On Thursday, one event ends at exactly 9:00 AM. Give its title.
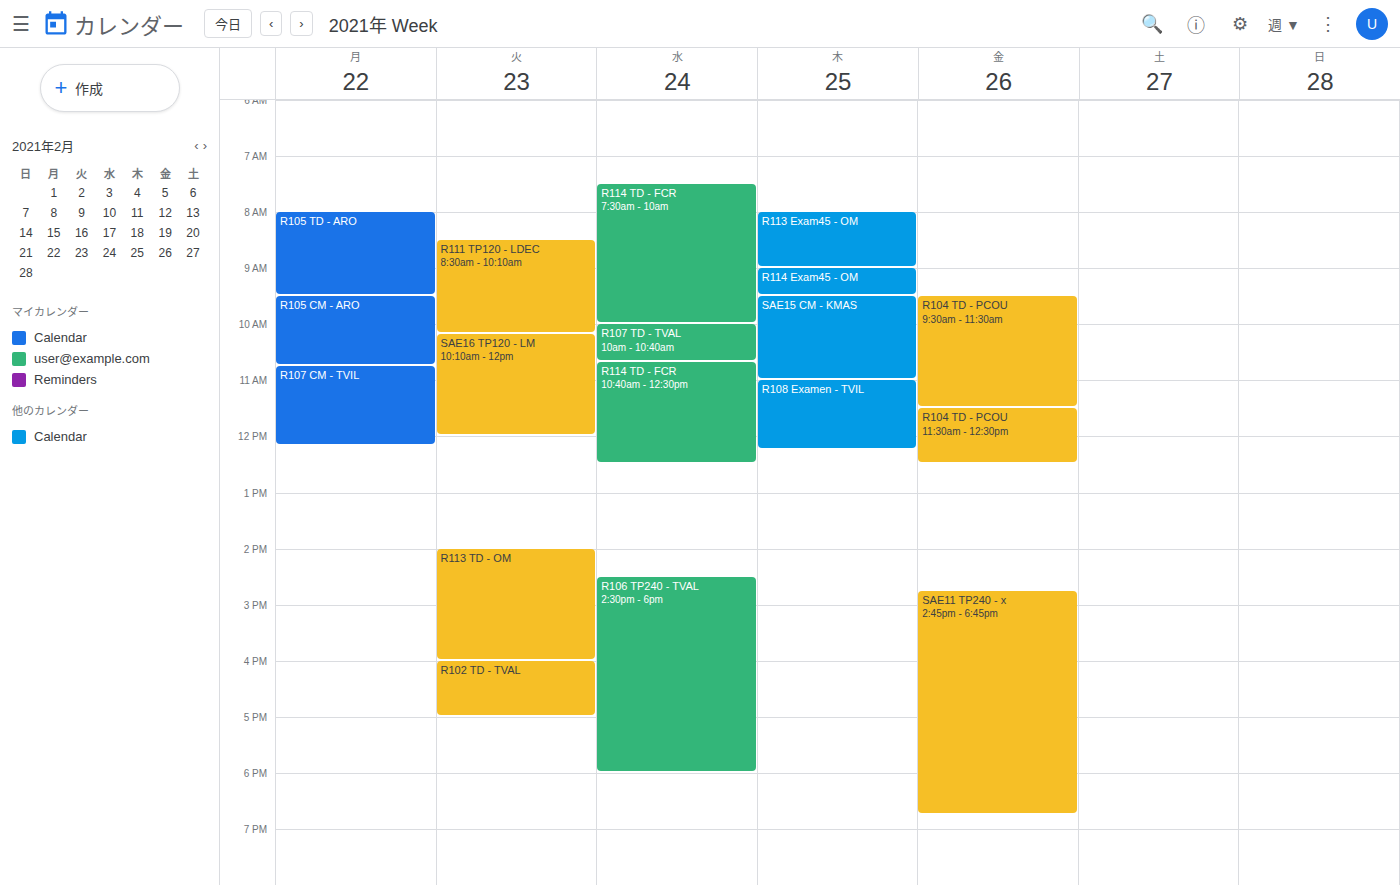
"R113 Exam45 - OM"